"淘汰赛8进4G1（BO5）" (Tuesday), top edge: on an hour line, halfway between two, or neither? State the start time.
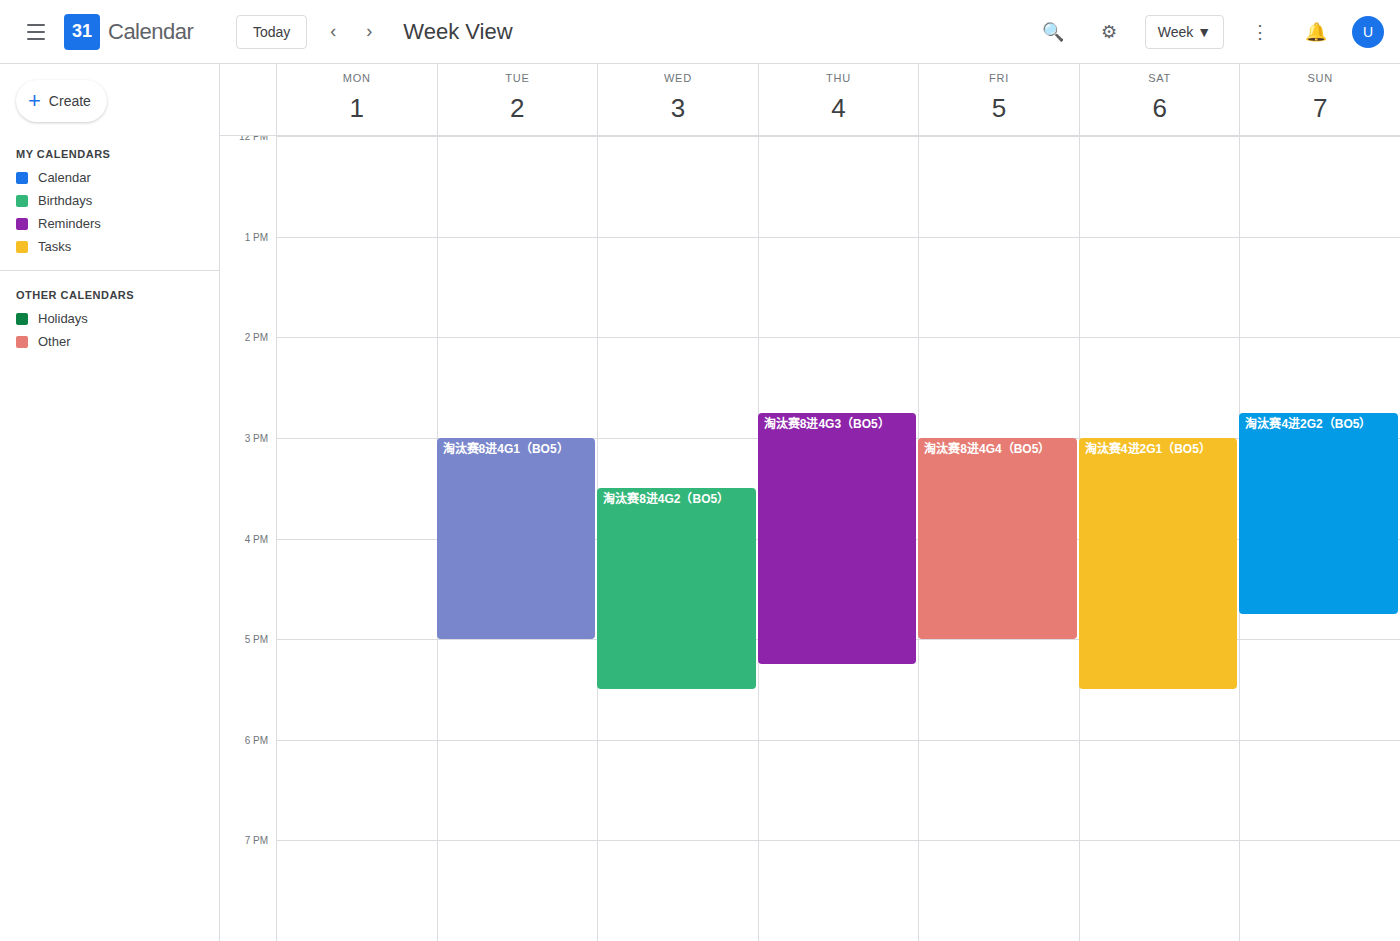
3:00 PM -- exactly on the 3 PM line.